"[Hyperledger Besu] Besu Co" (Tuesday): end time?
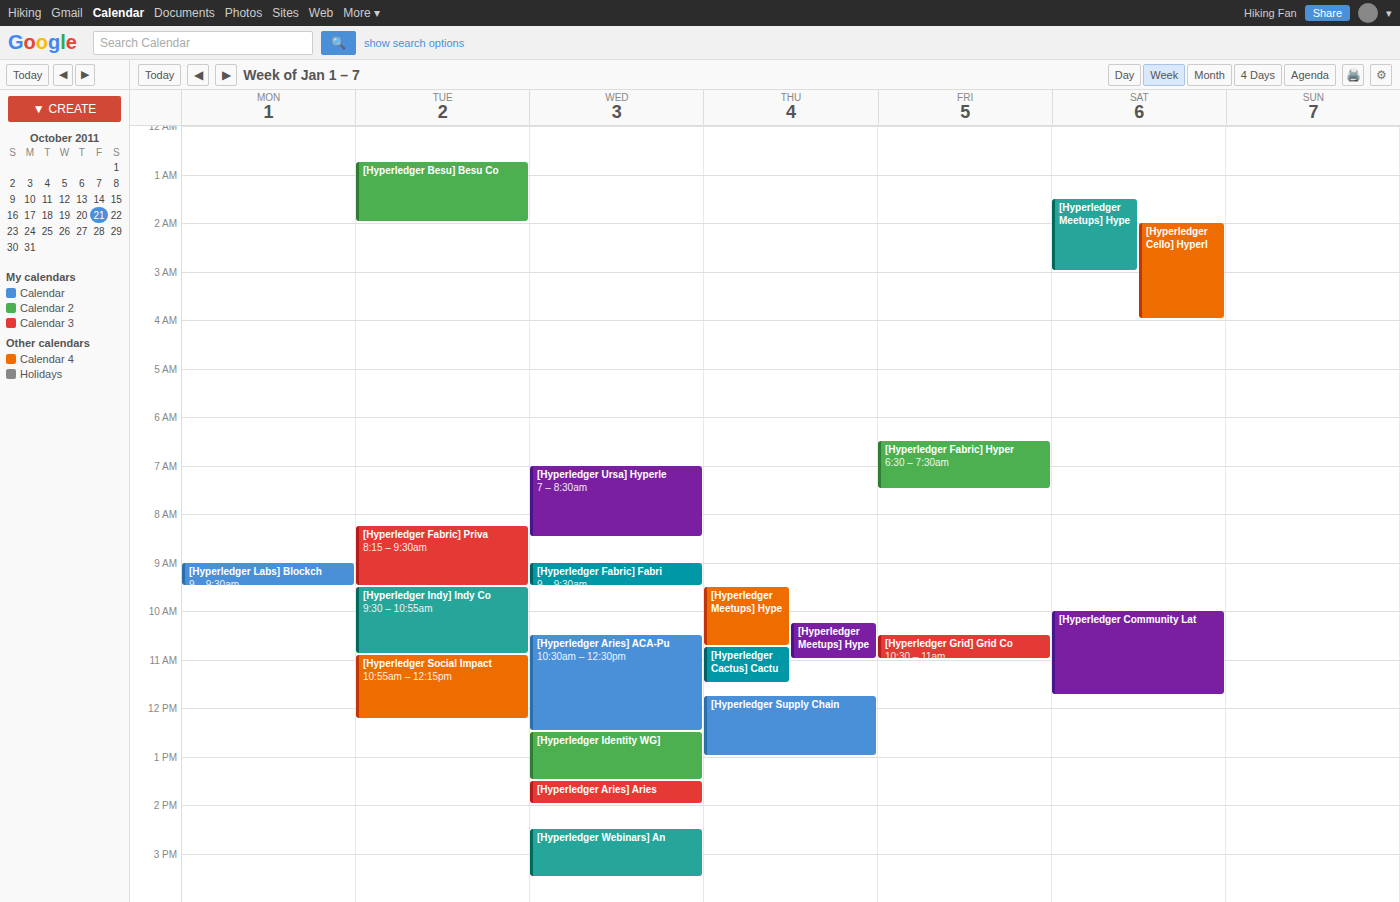
2:00 AM